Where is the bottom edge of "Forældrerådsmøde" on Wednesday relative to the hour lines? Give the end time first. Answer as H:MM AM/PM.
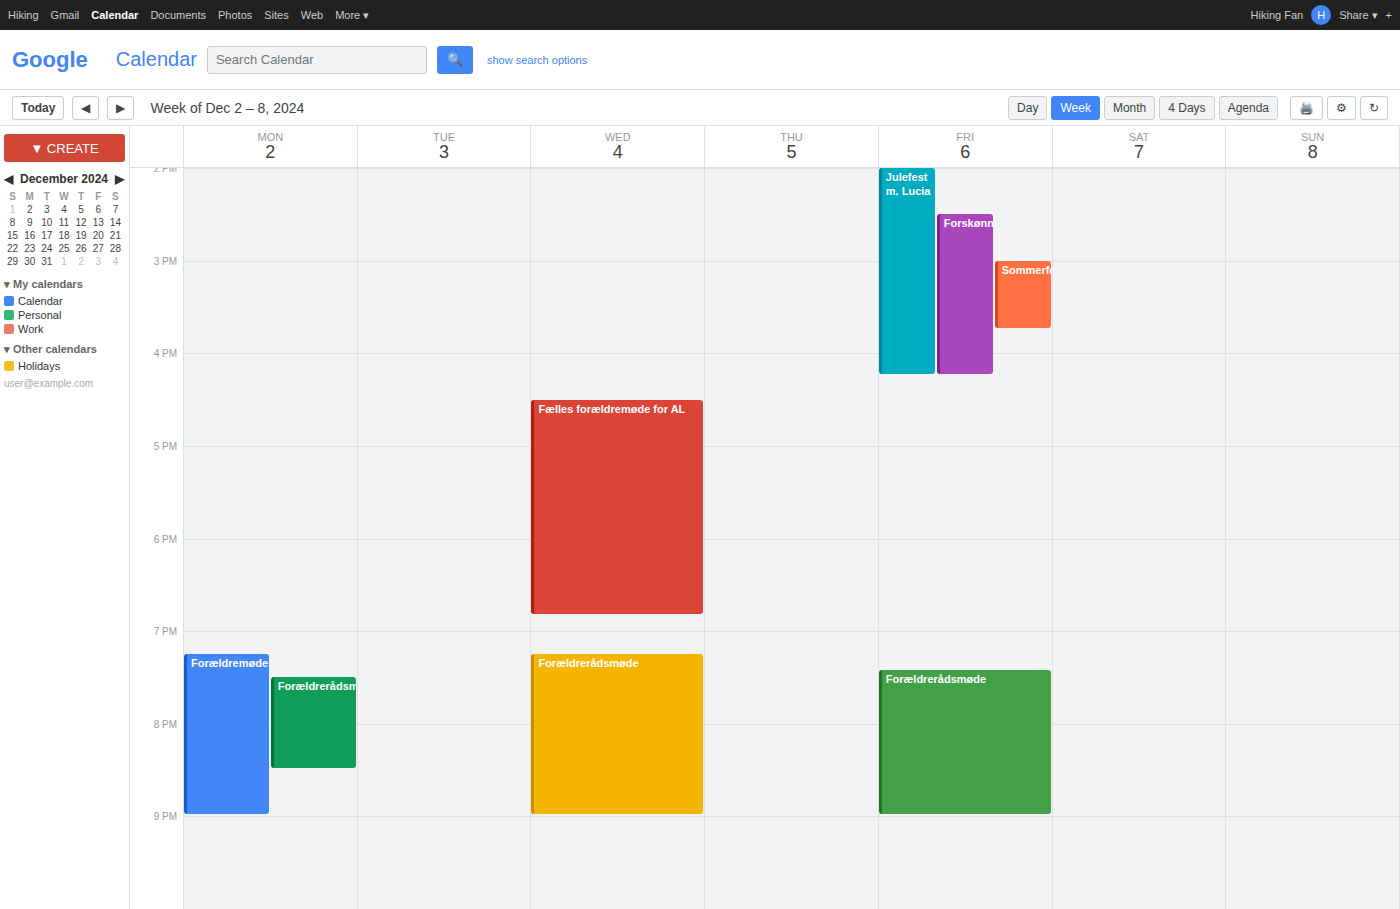
9:00 PM -- exactly on the 9 PM line.